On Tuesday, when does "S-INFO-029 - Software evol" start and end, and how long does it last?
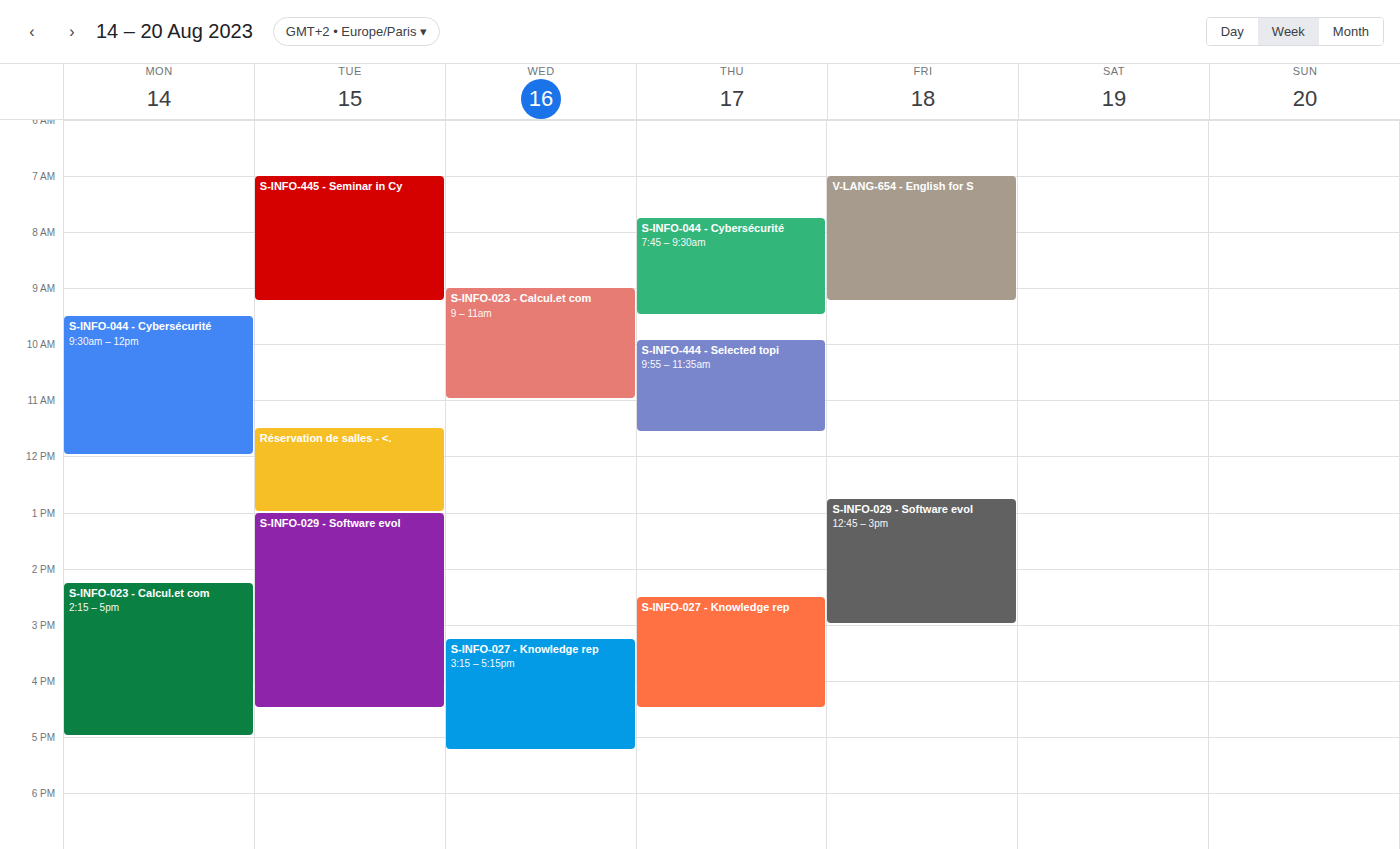
1:00 PM to 4:30 PM, 3 hours 30 minutes